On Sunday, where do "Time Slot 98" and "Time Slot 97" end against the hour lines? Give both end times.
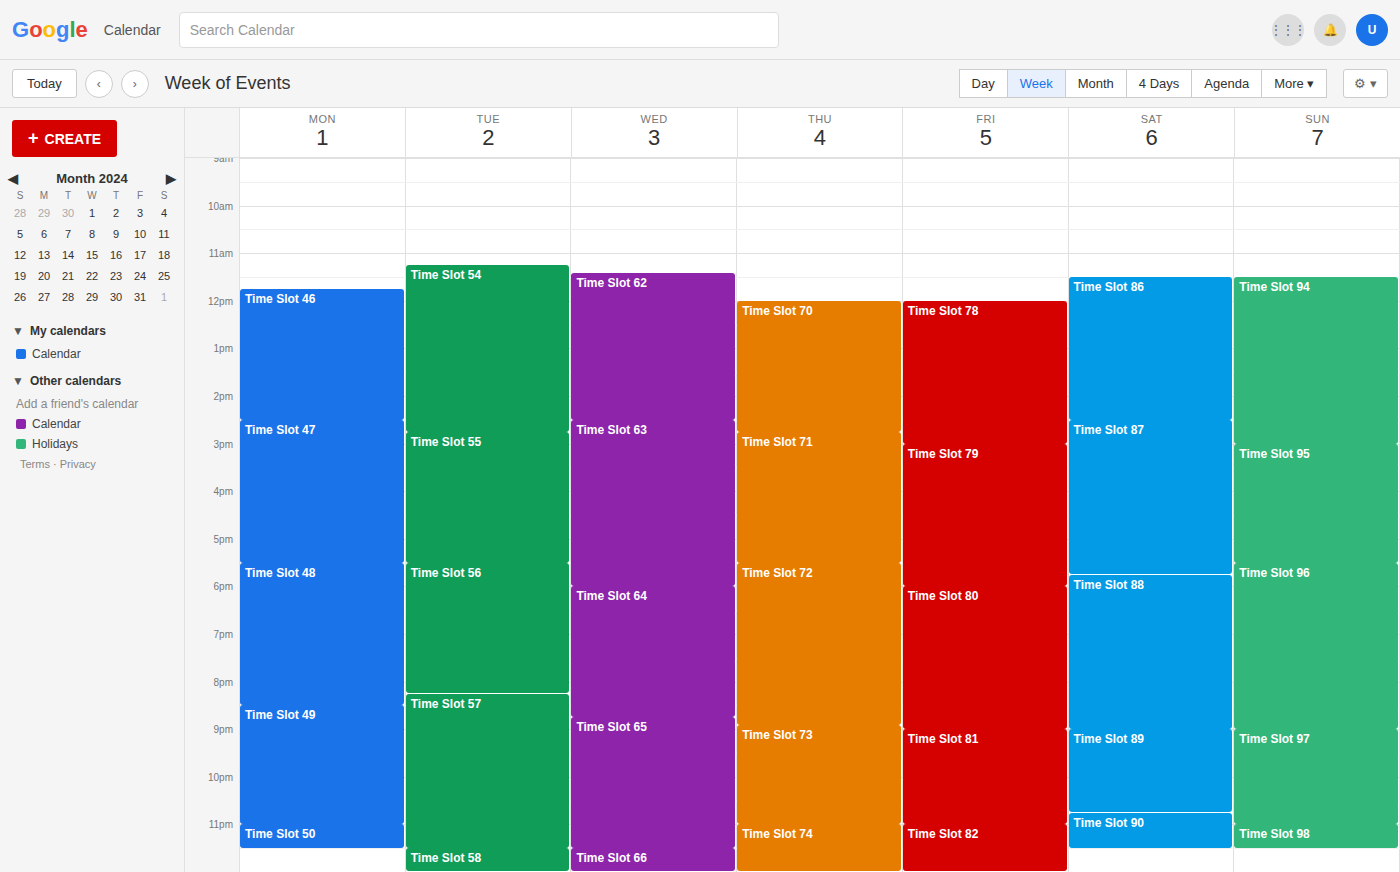
"Time Slot 98": 11:30 PM, halfway between the 11 PM and 12 AM lines. "Time Slot 97": 11:00 PM, exactly on the 11 PM line.